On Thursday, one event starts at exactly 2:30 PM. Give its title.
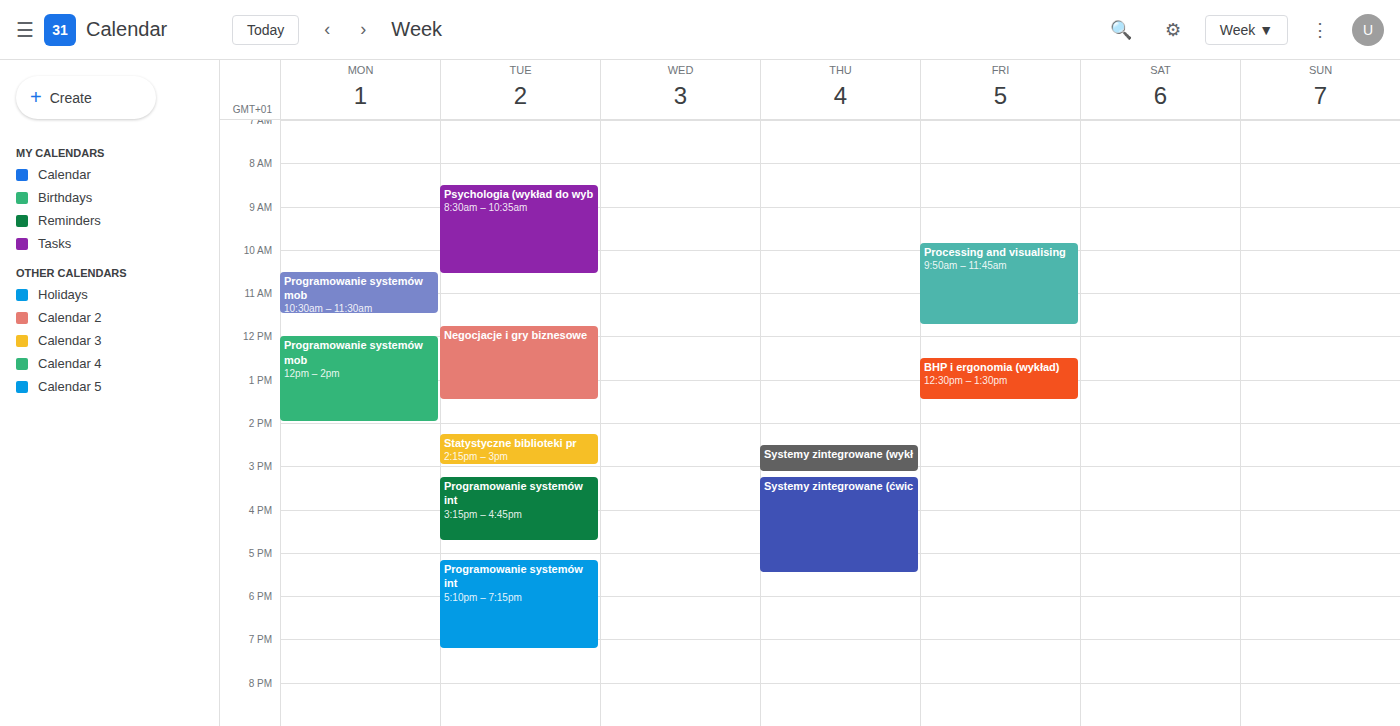
"Systemy zintegrowane (wykł"